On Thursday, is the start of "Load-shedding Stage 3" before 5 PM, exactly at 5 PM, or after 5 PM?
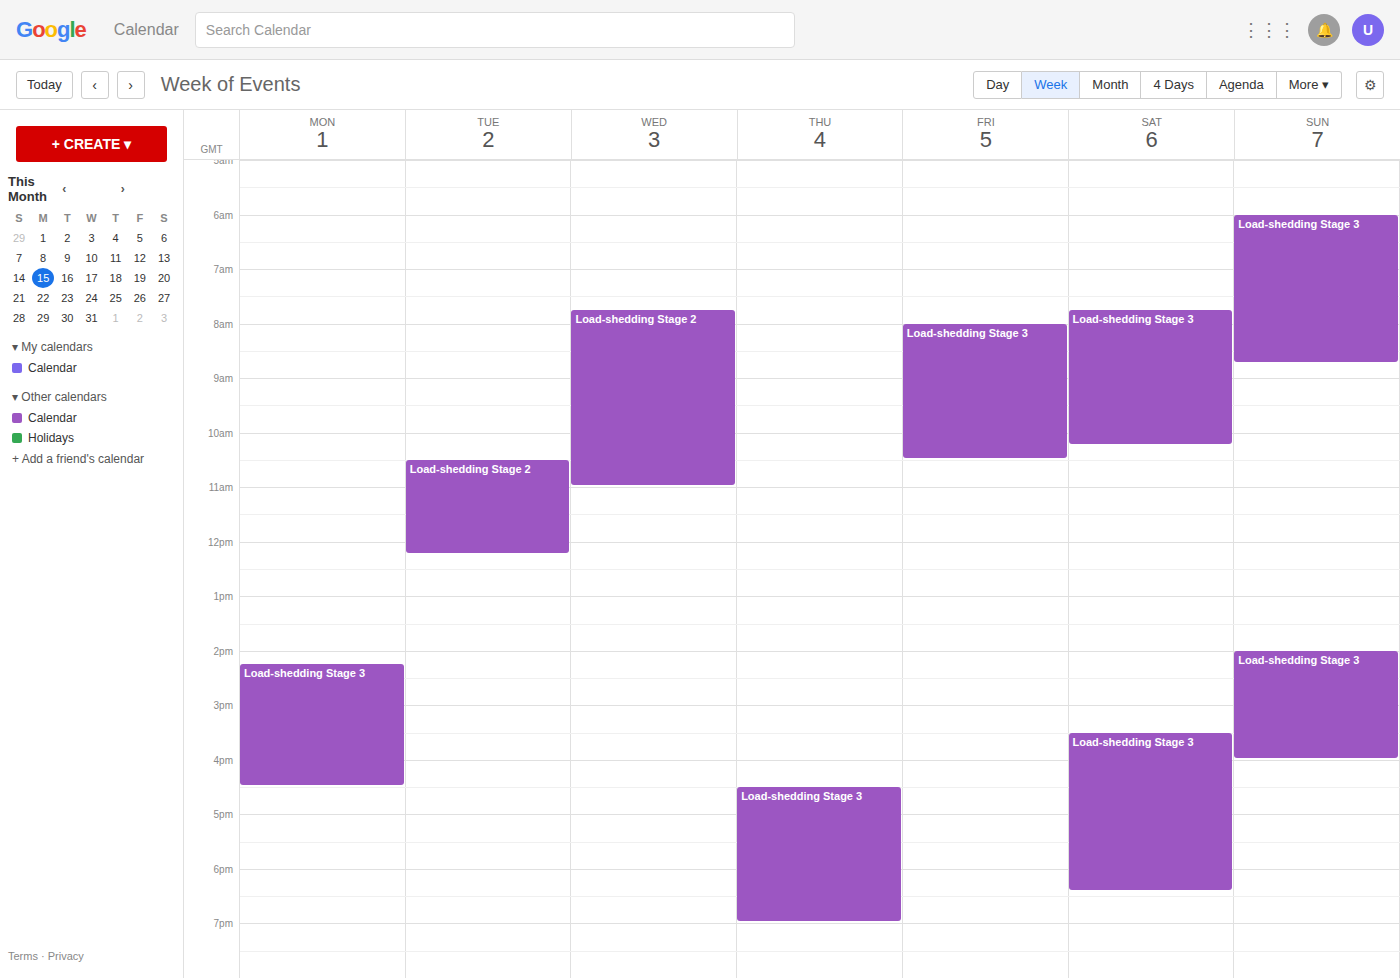
4:30 PM -- before 5 PM, 30 minutes above the 5 PM line.